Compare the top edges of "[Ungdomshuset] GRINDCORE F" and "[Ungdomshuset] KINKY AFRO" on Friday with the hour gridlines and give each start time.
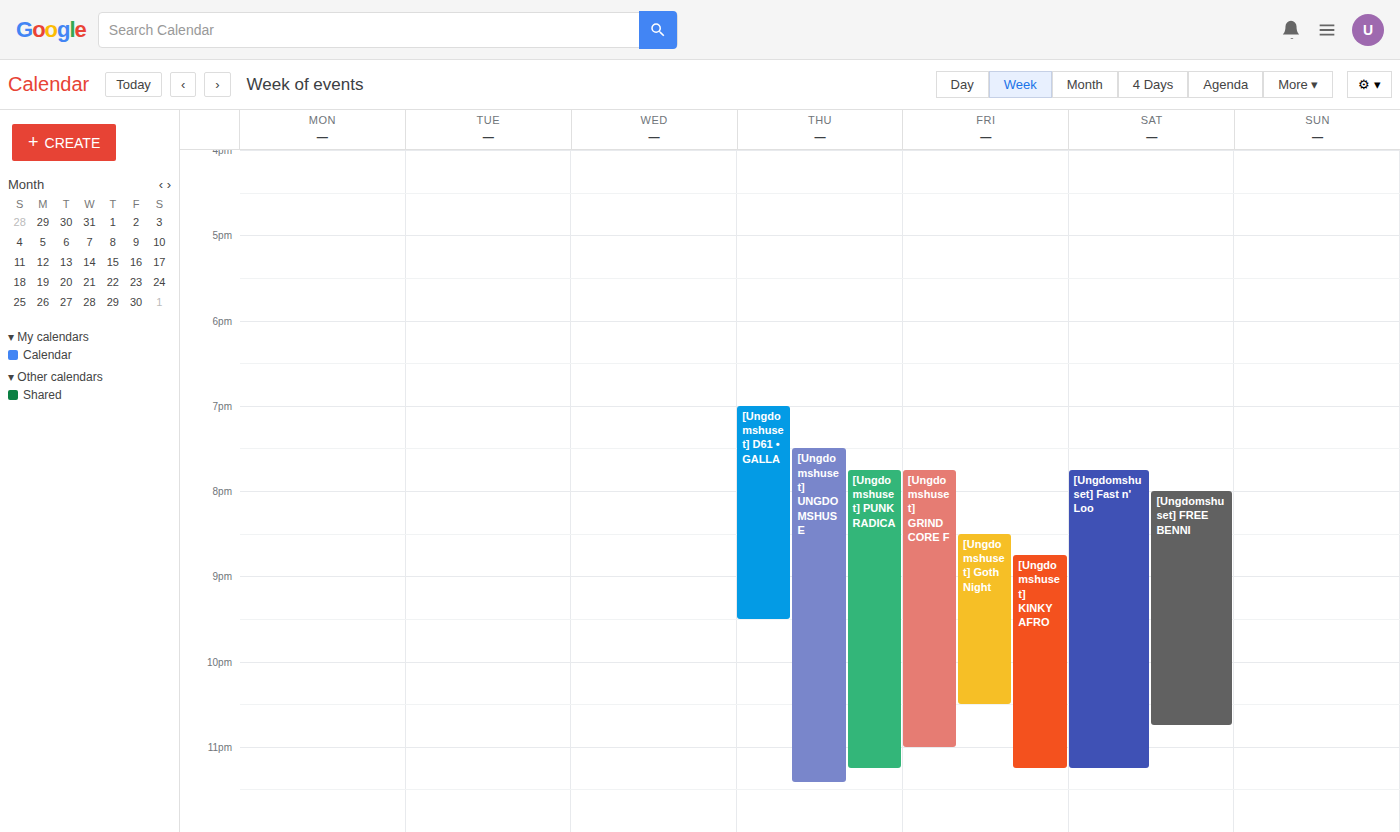
"[Ungdomshuset] GRINDCORE F": 19:45, neither: three quarters of the way from the 19:00 line to the 20:00 line. "[Ungdomshuset] KINKY AFRO": 20:45, neither: three quarters of the way from the 20:00 line to the 21:00 line.